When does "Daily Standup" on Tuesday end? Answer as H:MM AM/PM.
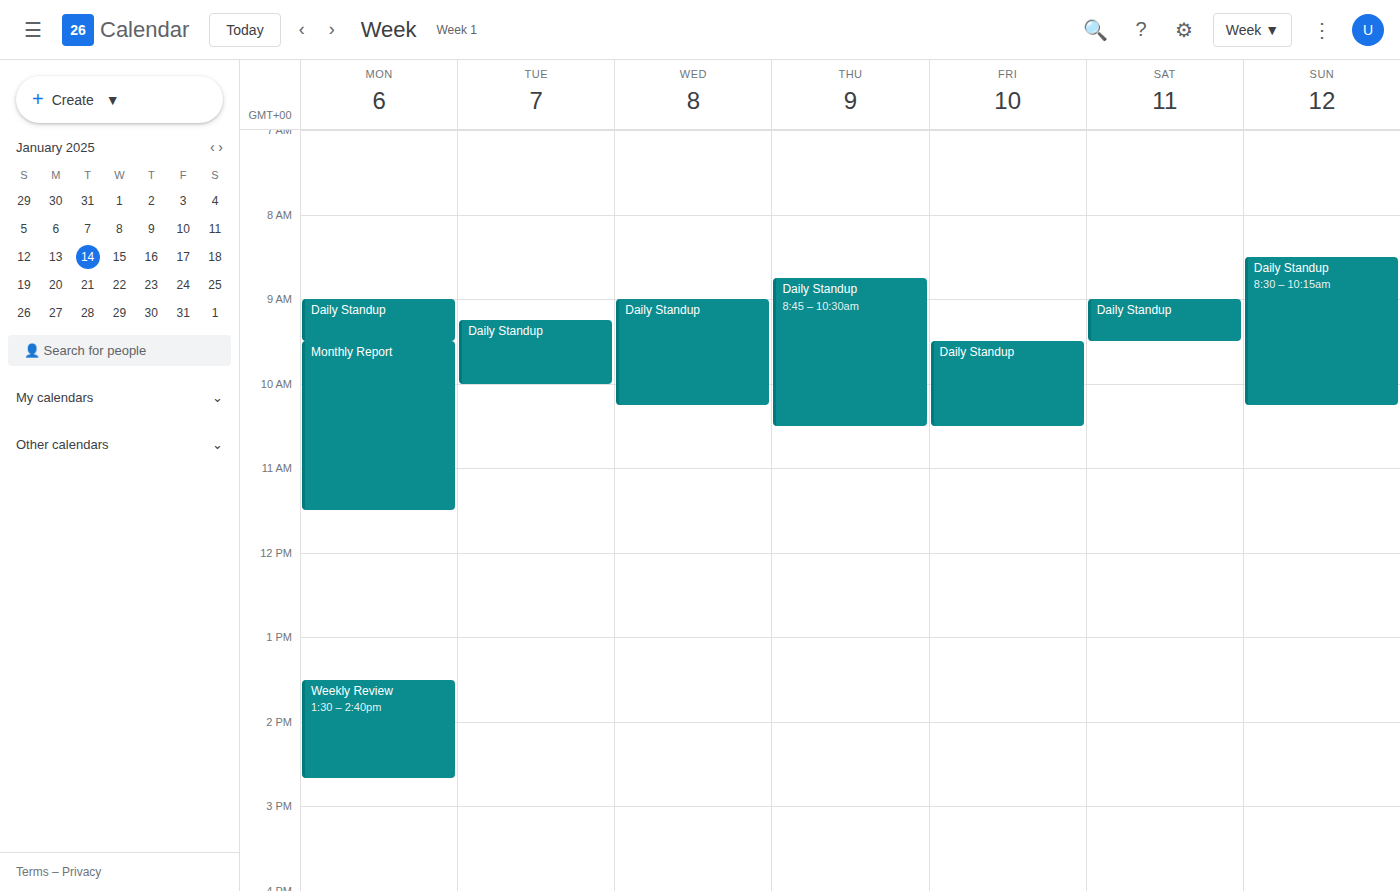
10:00 AM